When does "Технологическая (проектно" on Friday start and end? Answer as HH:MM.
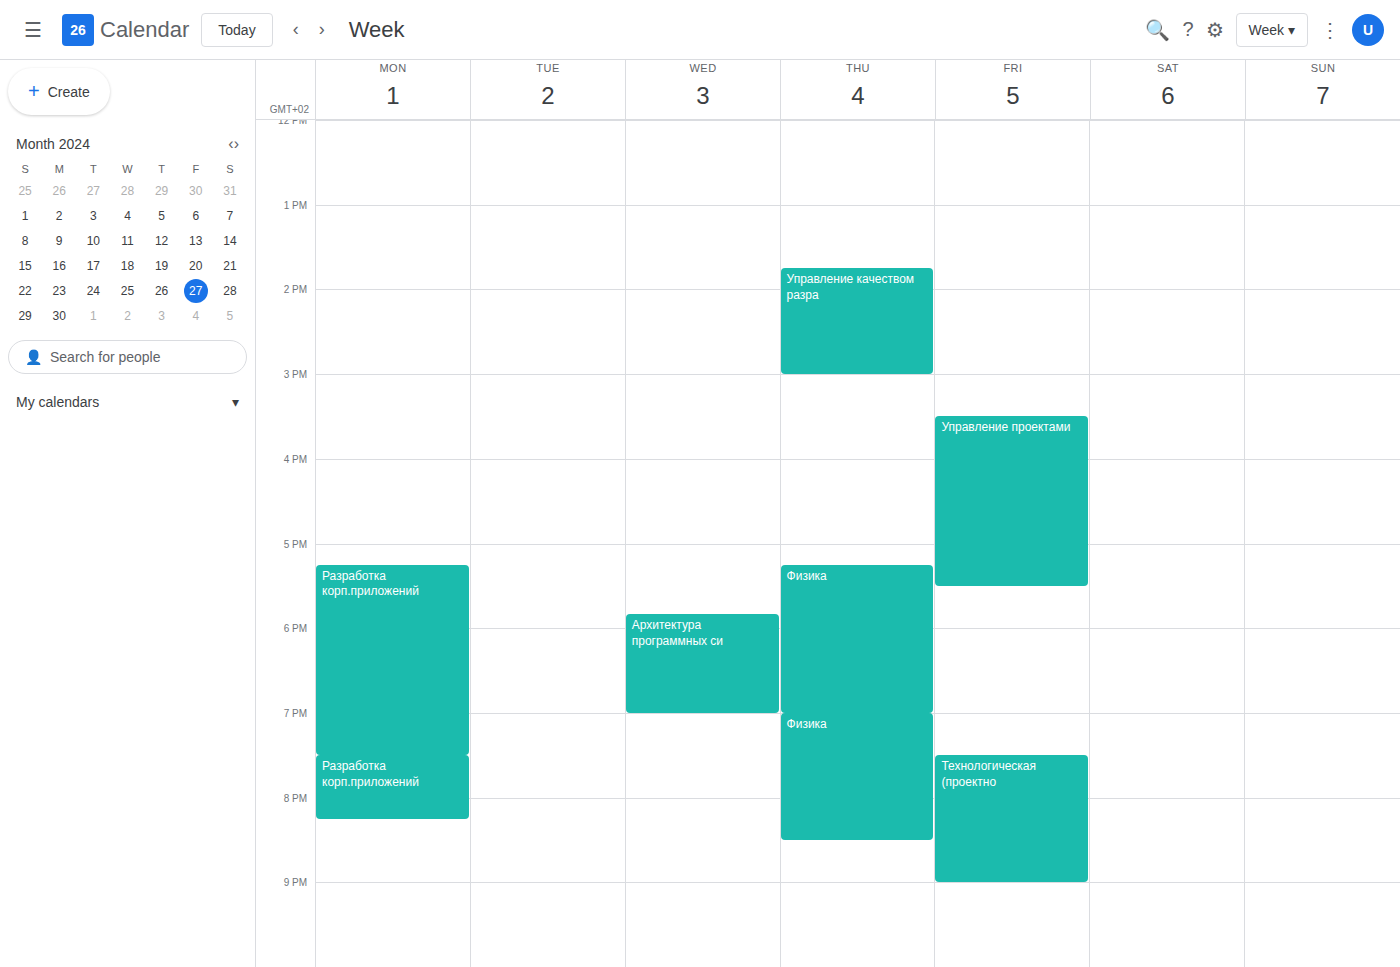
19:30 to 21:00